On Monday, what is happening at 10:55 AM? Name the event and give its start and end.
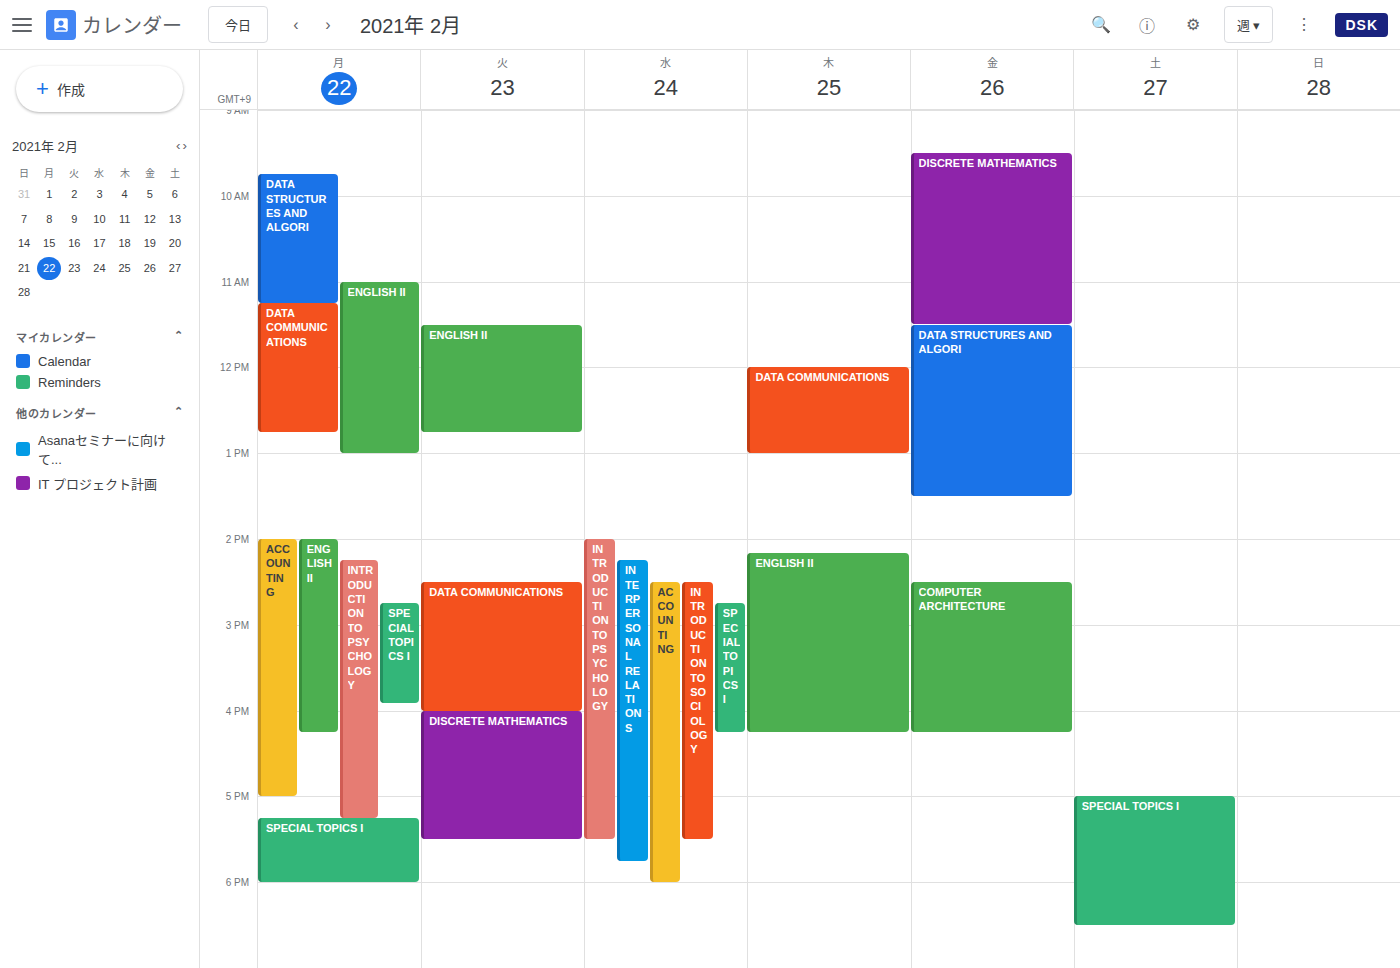
"DATA STRUCTURES AND ALGORI", 9:45 AM to 11:15 AM